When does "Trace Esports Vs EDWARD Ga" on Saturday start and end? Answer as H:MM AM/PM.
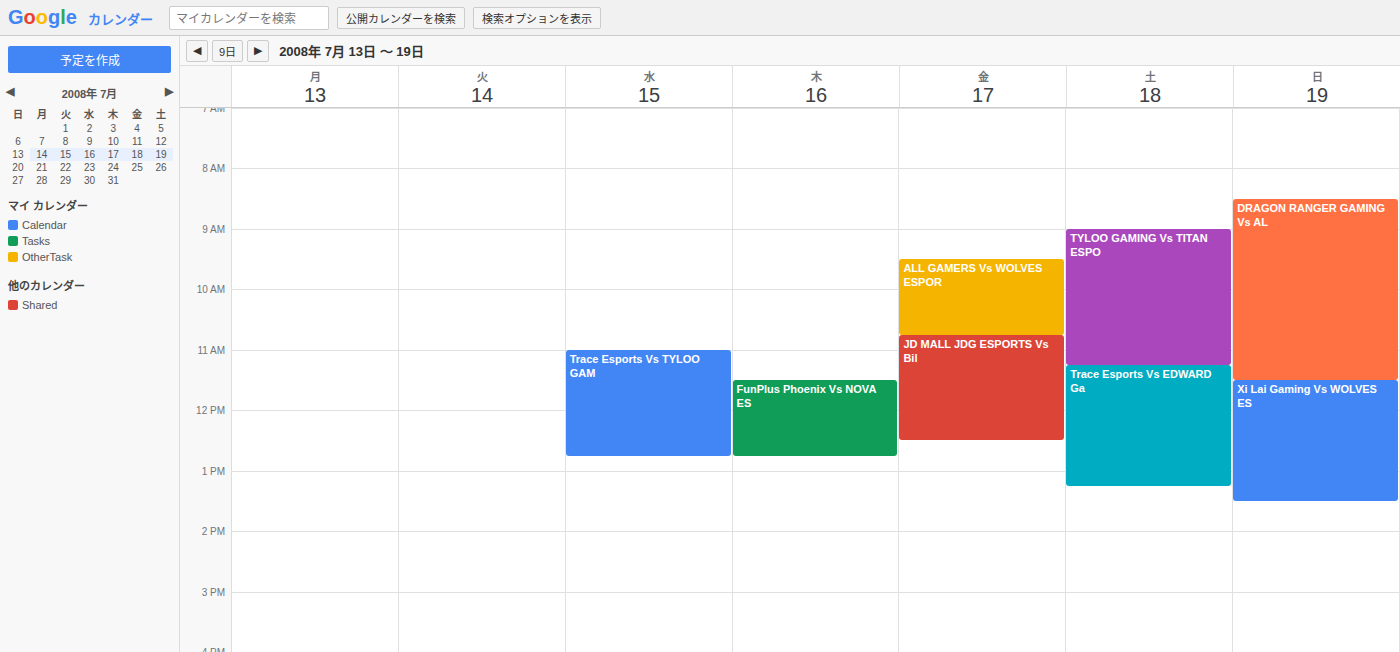
11:15 AM to 1:15 PM